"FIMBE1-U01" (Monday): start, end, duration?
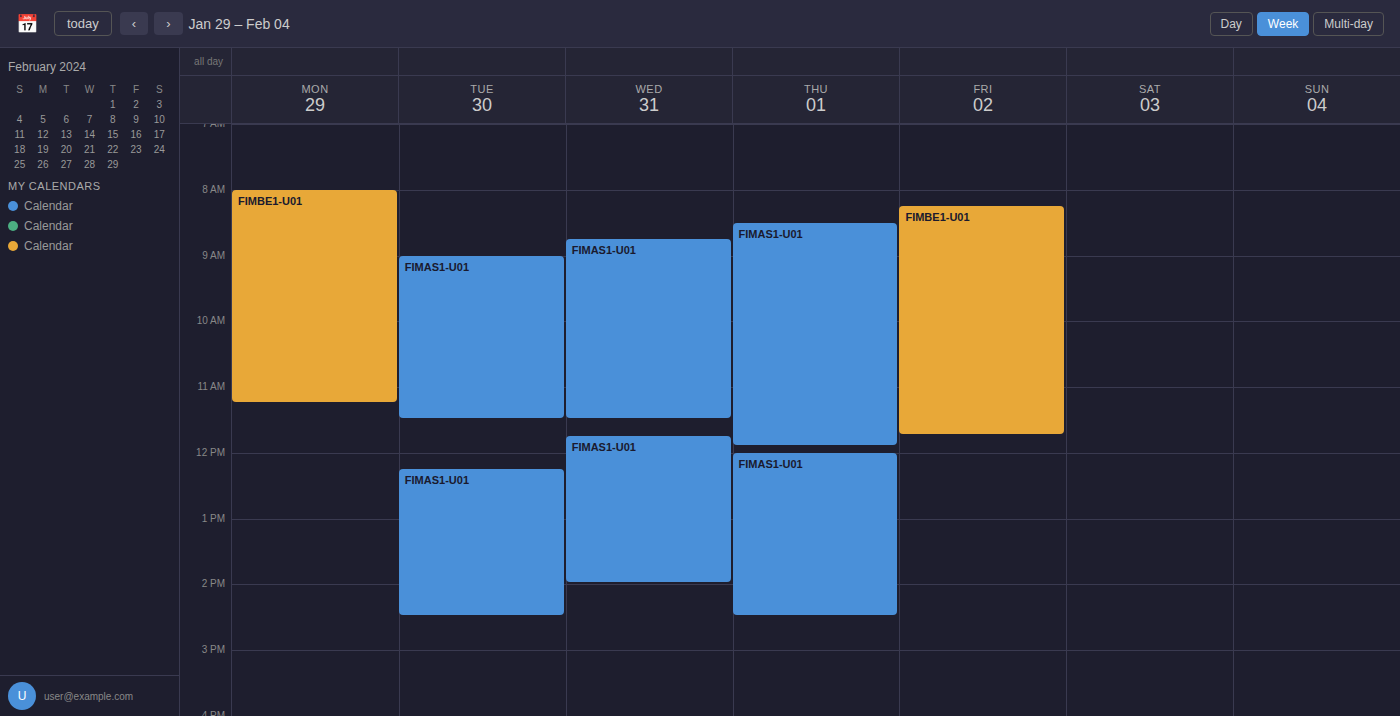
8:00 AM to 11:15 AM, 3 hours 15 minutes